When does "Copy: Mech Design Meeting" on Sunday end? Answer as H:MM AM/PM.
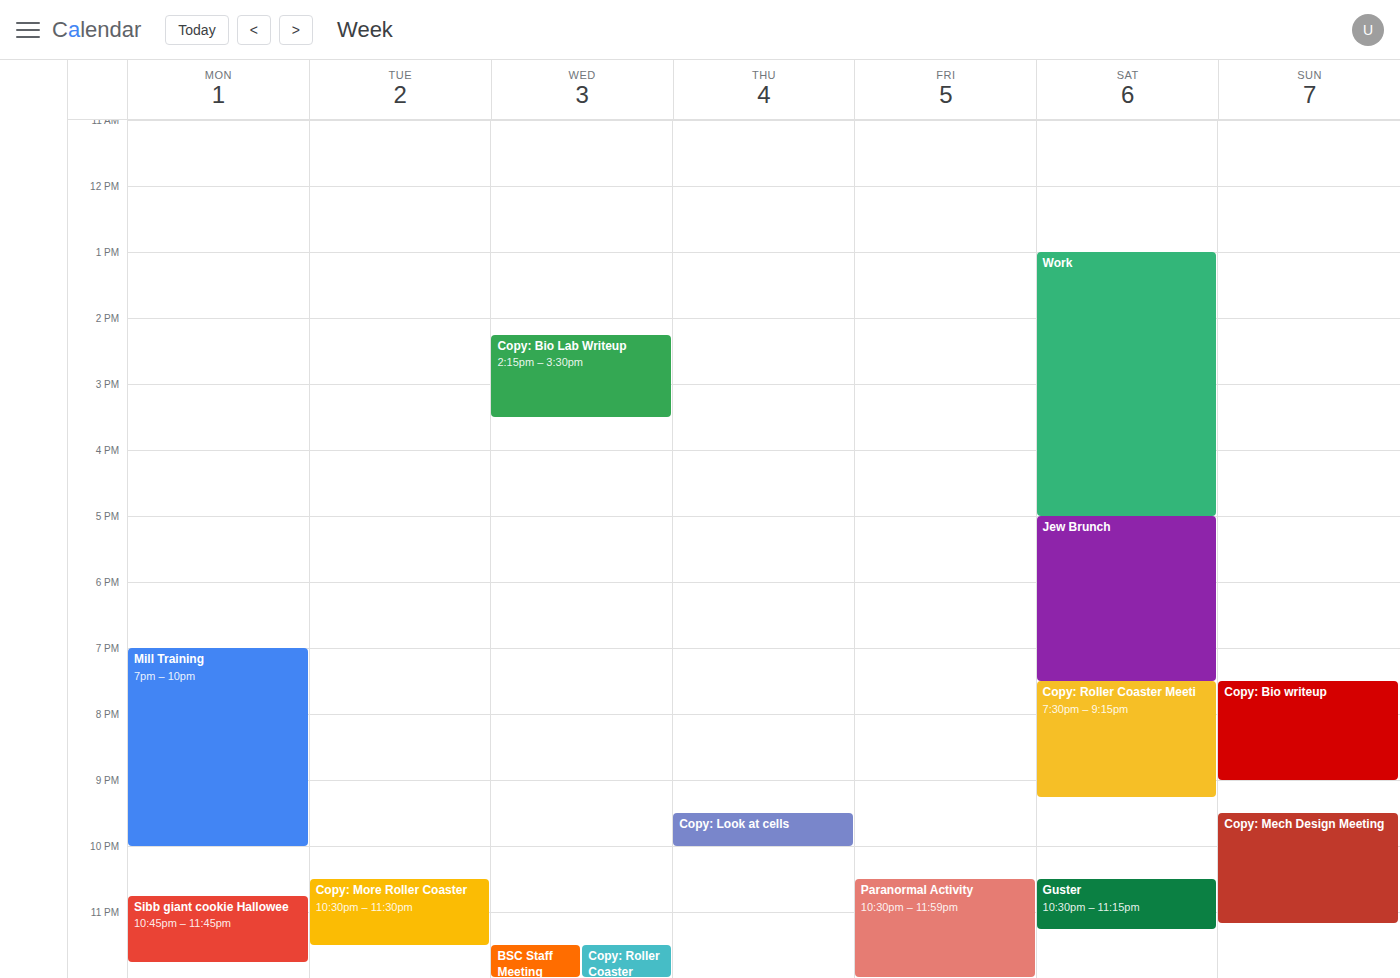
11:10 PM